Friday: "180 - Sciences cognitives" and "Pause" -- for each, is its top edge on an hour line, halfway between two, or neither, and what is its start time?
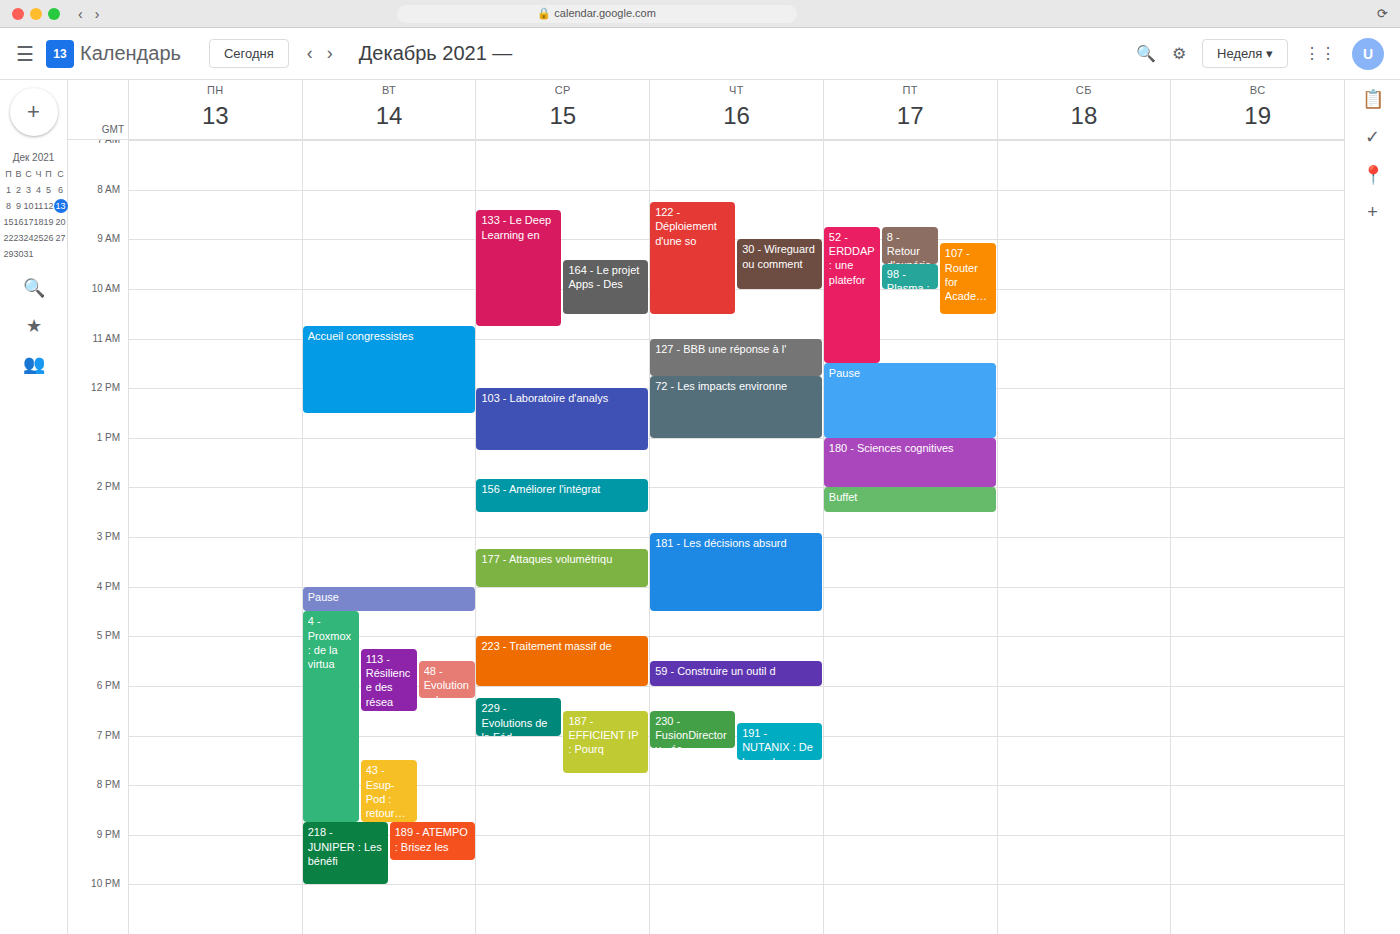
"180 - Sciences cognitives": 1:00 PM, exactly on the 1 PM line. "Pause": 11:30 AM, halfway between the 11 AM and 12 PM lines.